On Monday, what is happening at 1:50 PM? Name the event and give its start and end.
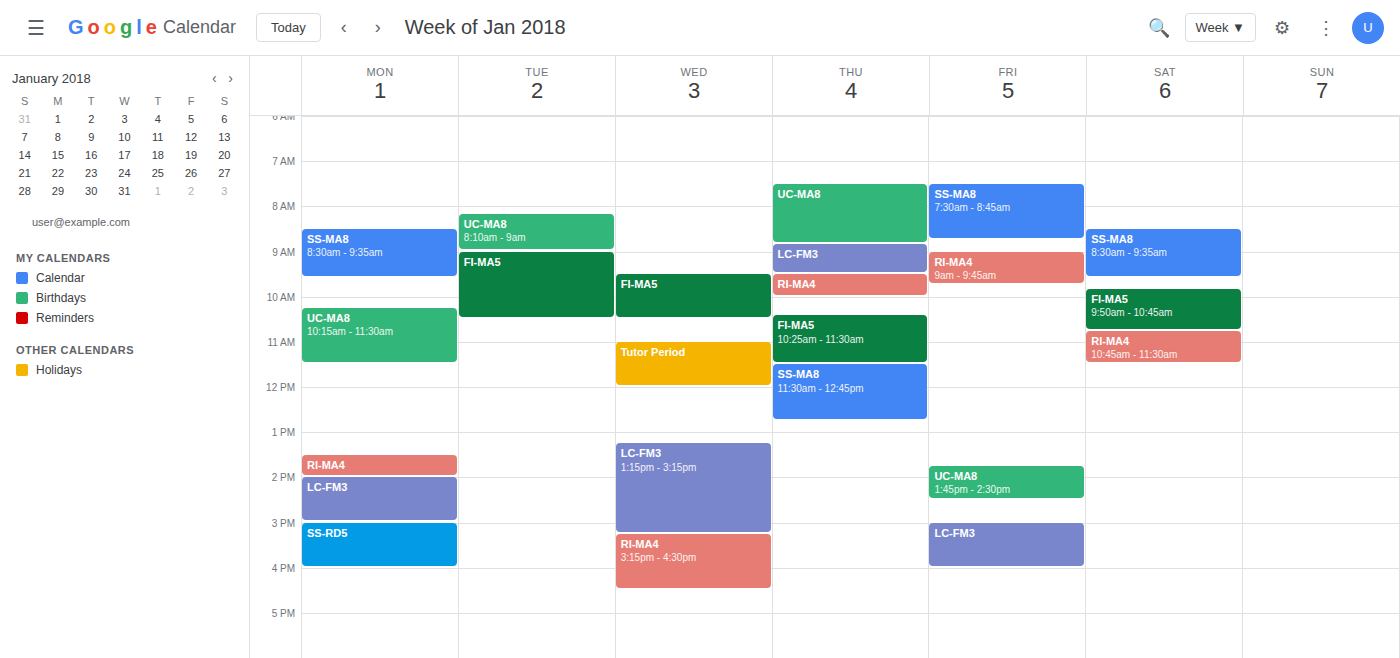
"RI-MA4", 1:30 PM to 2:00 PM